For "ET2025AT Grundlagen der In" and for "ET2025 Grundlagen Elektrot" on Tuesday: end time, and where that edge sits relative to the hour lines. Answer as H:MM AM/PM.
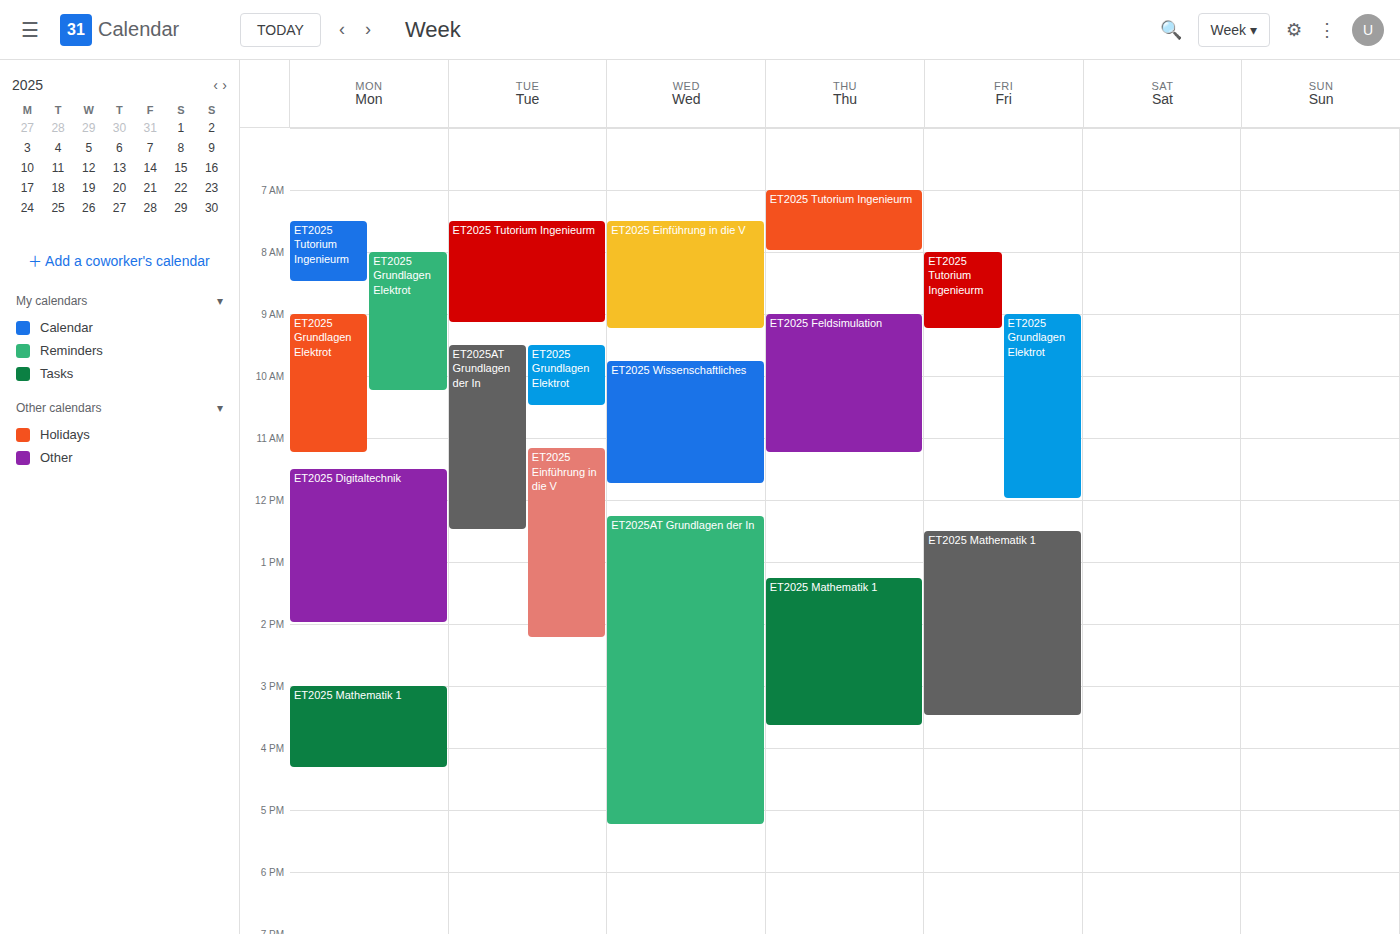
"ET2025AT Grundlagen der In": 12:30 PM, halfway between the 12 PM and 1 PM lines. "ET2025 Grundlagen Elektrot": 10:30 AM, halfway between the 10 AM and 11 AM lines.